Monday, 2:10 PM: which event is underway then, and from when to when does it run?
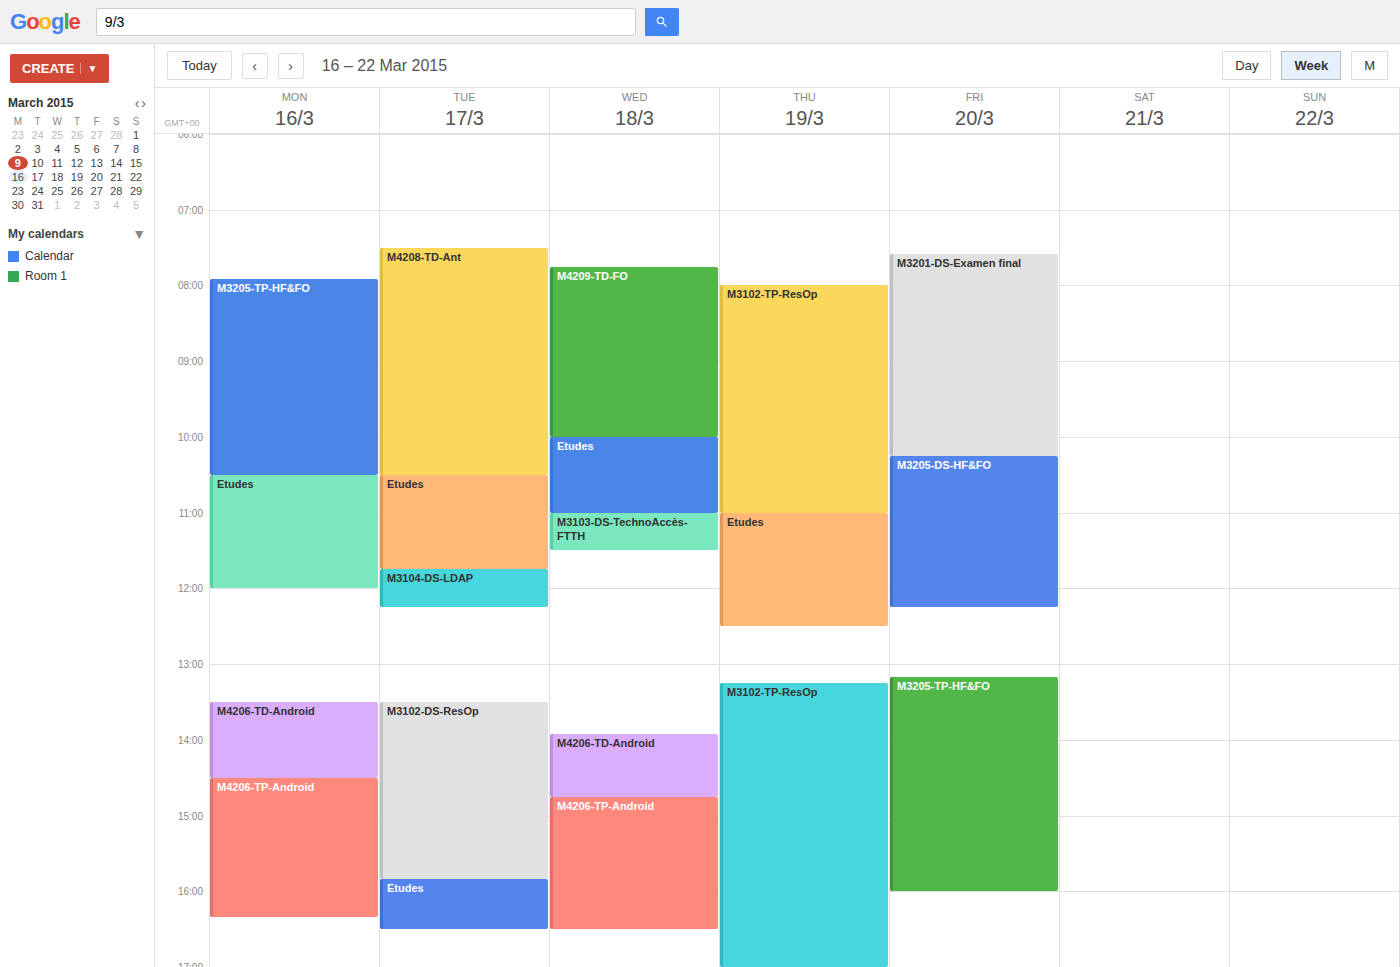
"M4206-TD-Android", 1:30 PM to 2:30 PM